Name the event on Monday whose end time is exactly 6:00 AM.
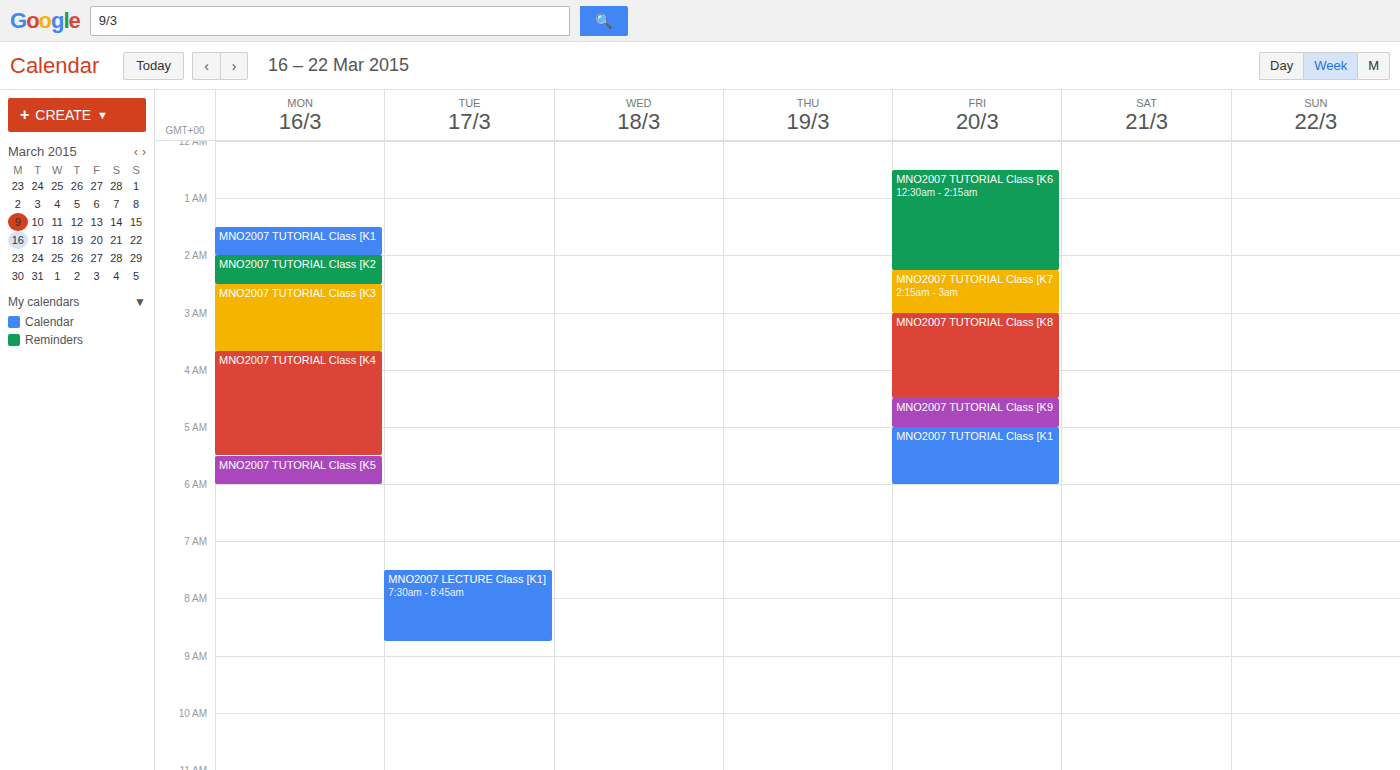
"MNO2007 TUTORIAL Class [K5"